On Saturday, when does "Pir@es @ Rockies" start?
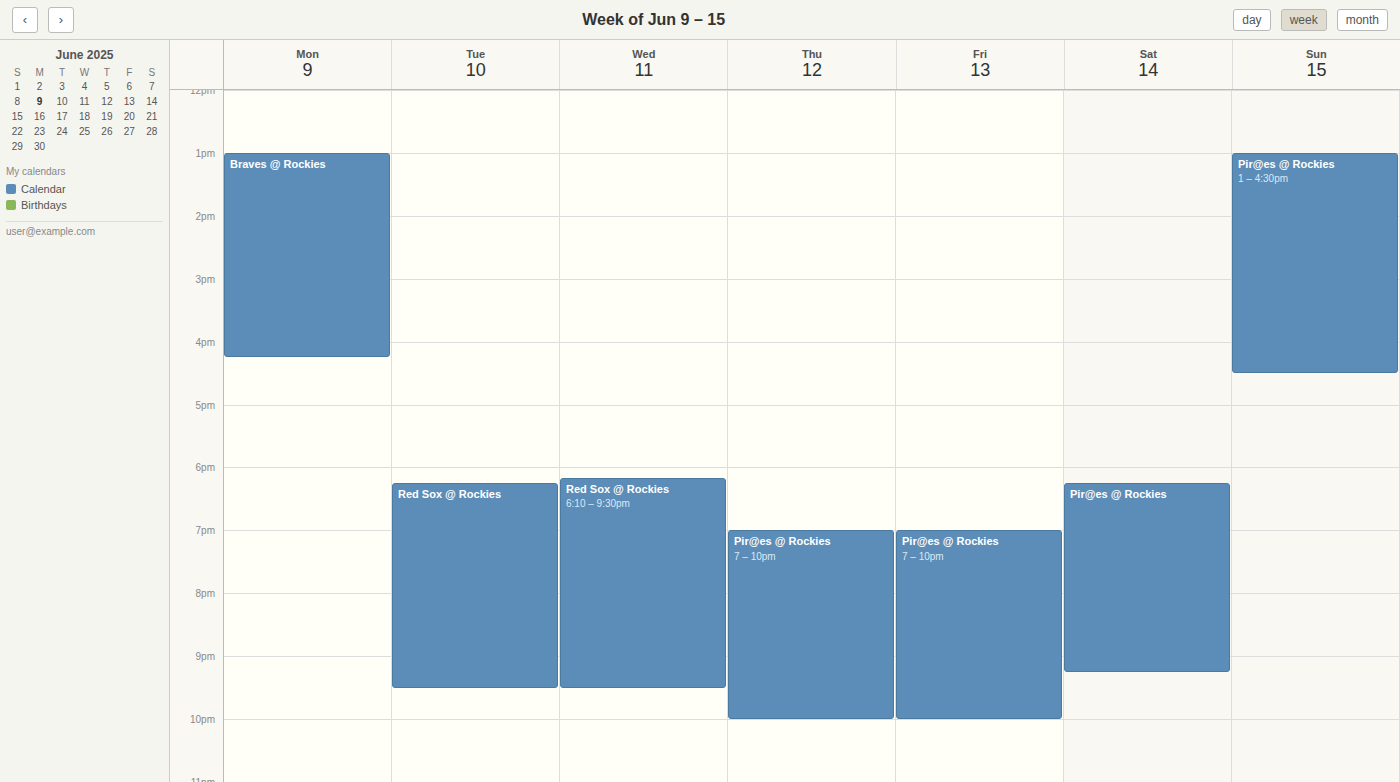
18:15